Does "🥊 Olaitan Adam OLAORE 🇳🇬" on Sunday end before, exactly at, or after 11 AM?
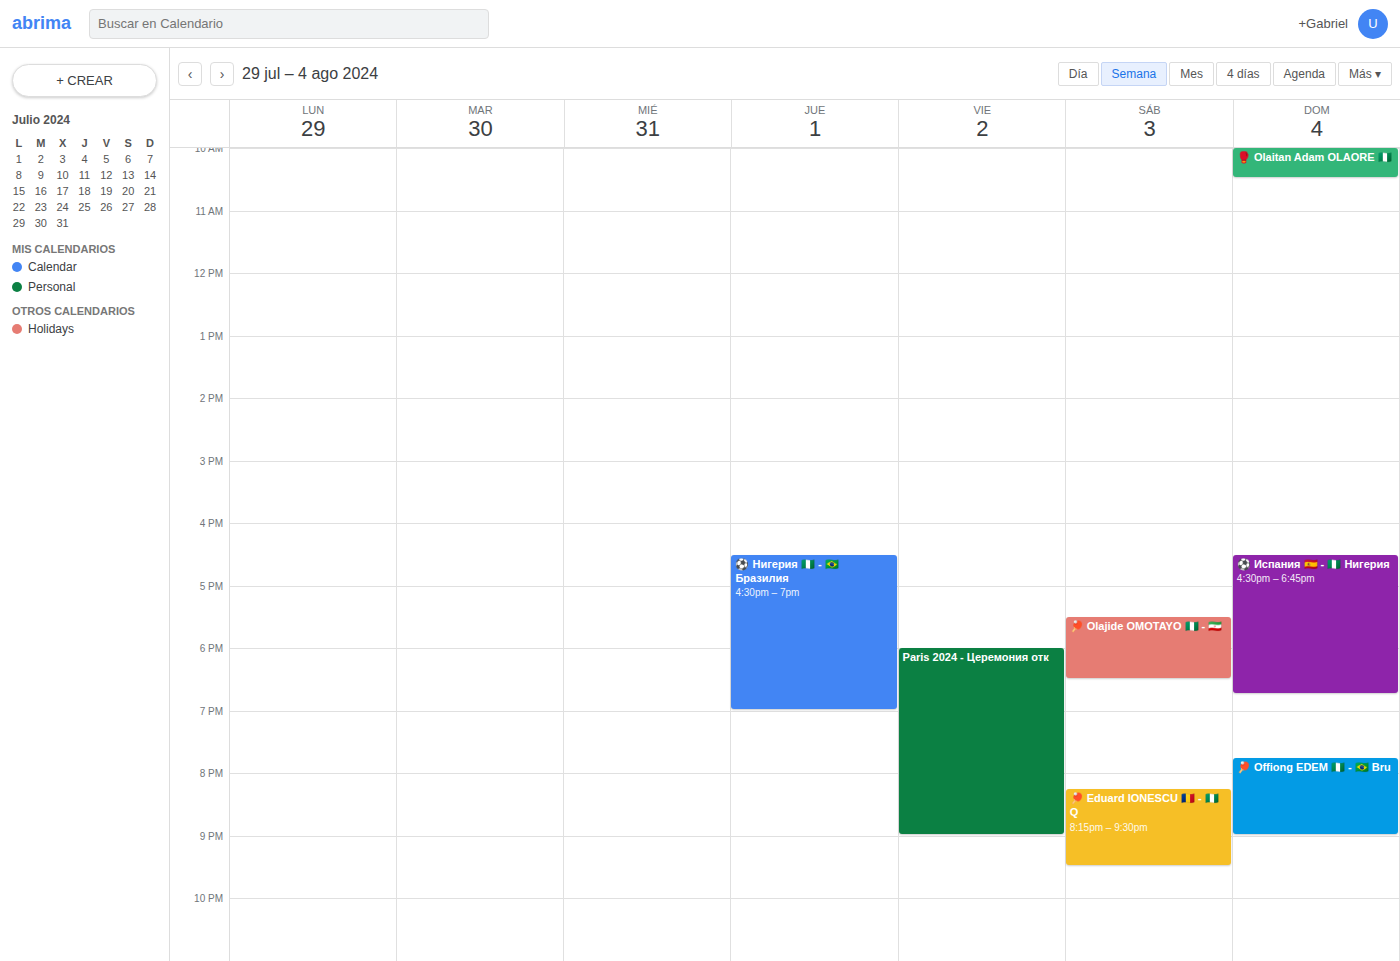
10:30 AM -- before 11 AM, 30 minutes above the 11 AM line.